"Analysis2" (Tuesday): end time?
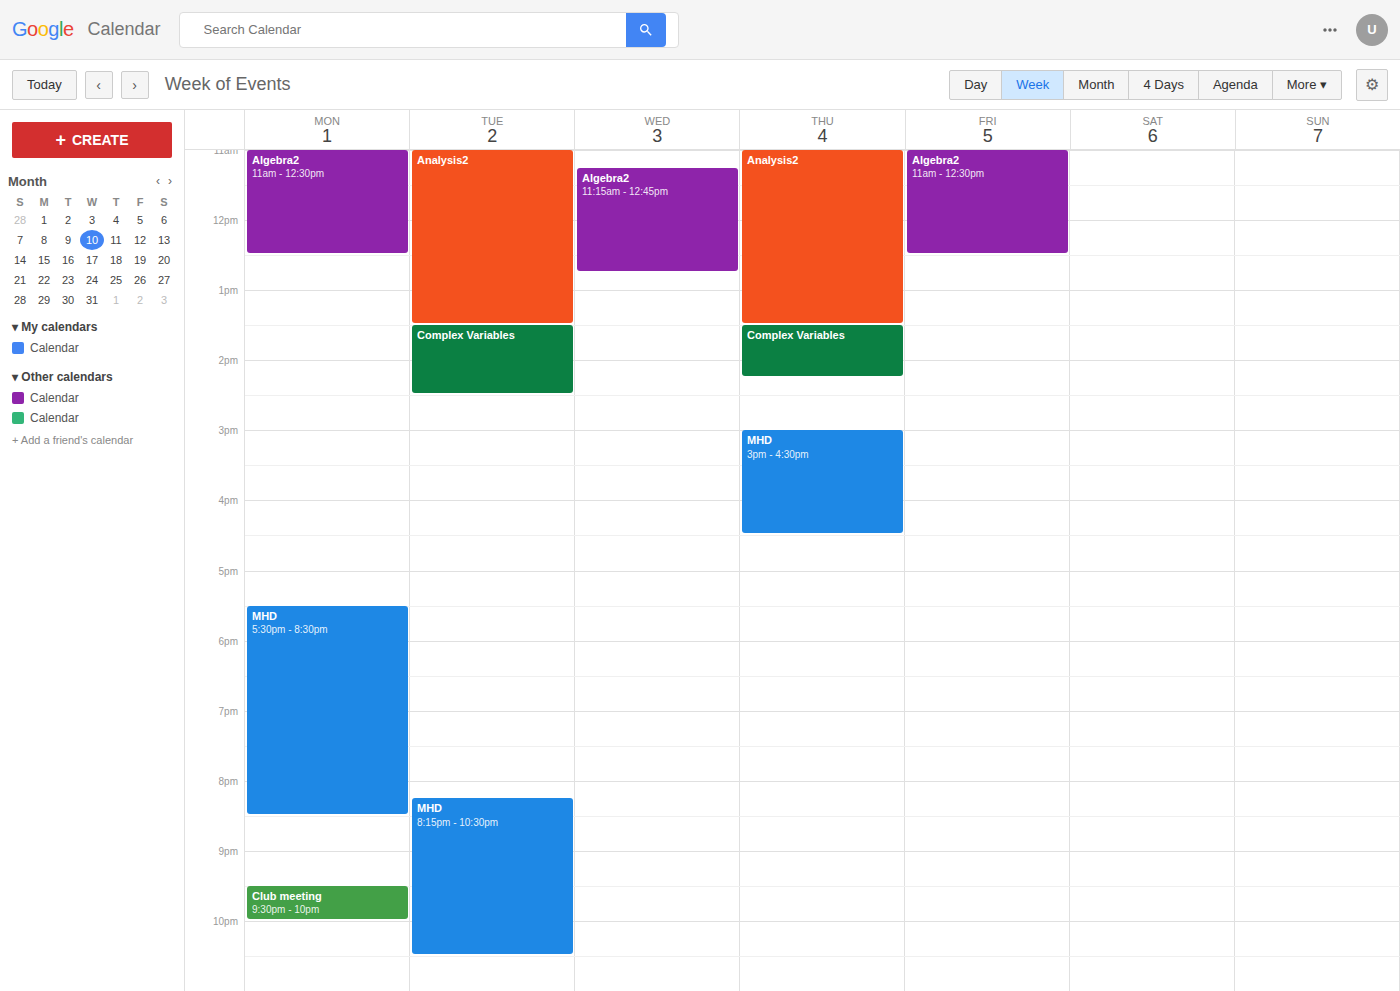
1:30 PM